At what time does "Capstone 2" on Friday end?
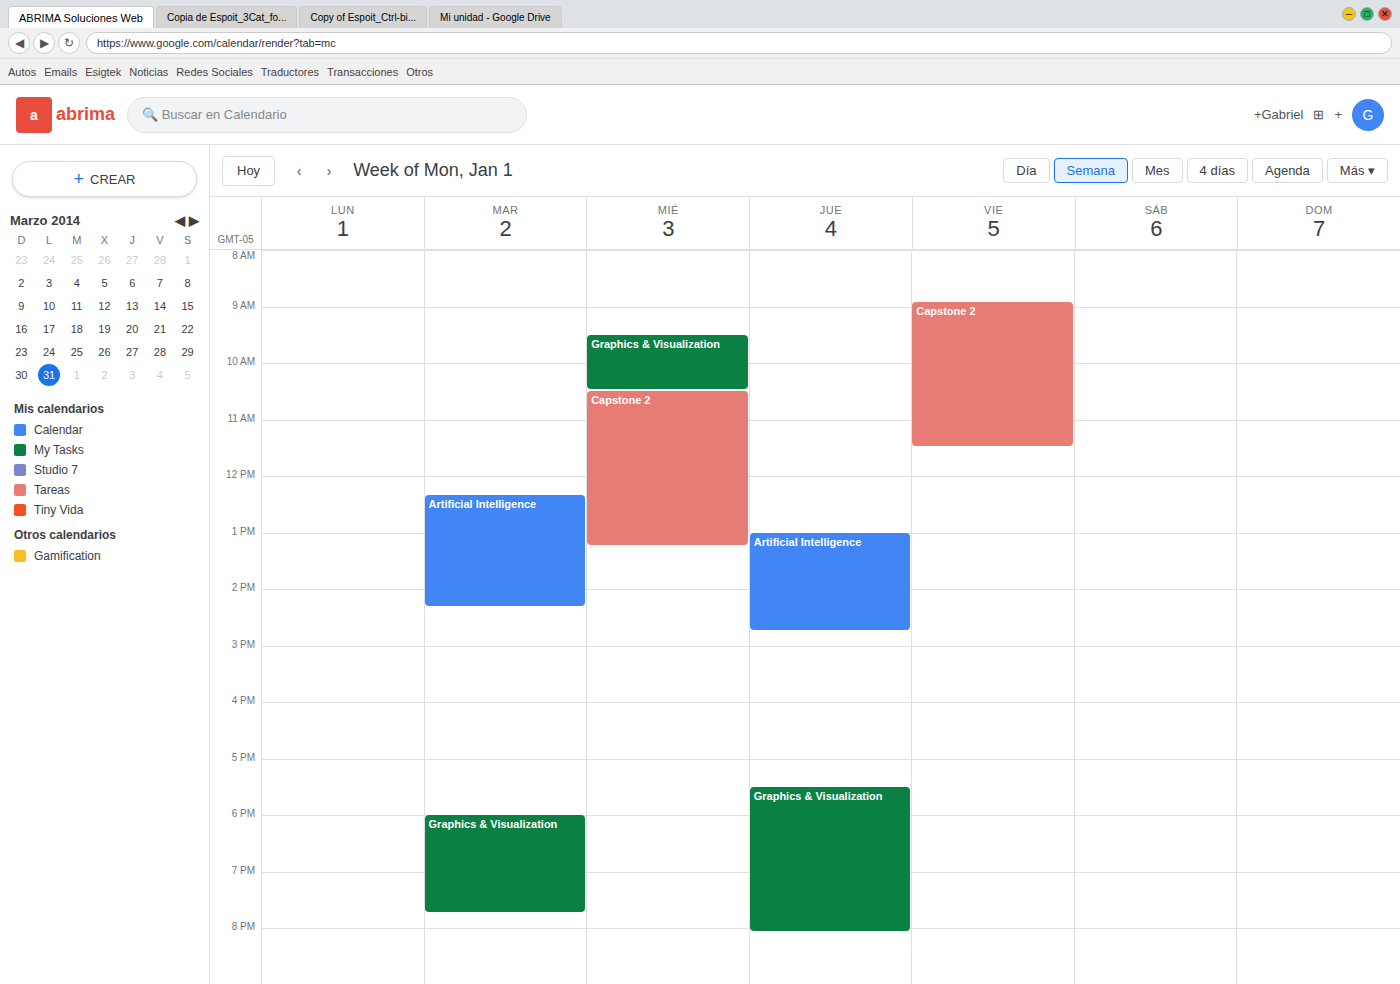
11:30 AM